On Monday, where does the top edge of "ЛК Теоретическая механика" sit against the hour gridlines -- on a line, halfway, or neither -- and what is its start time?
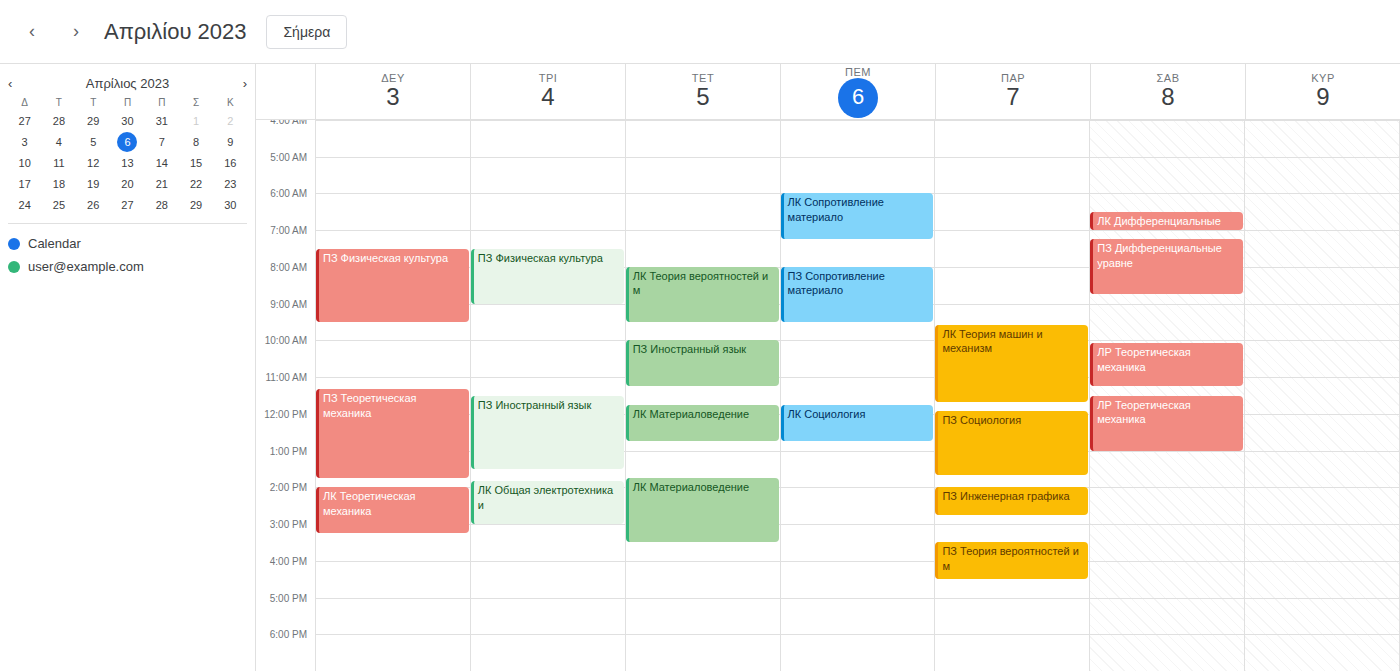
2:00 PM -- exactly on the 2 PM line.